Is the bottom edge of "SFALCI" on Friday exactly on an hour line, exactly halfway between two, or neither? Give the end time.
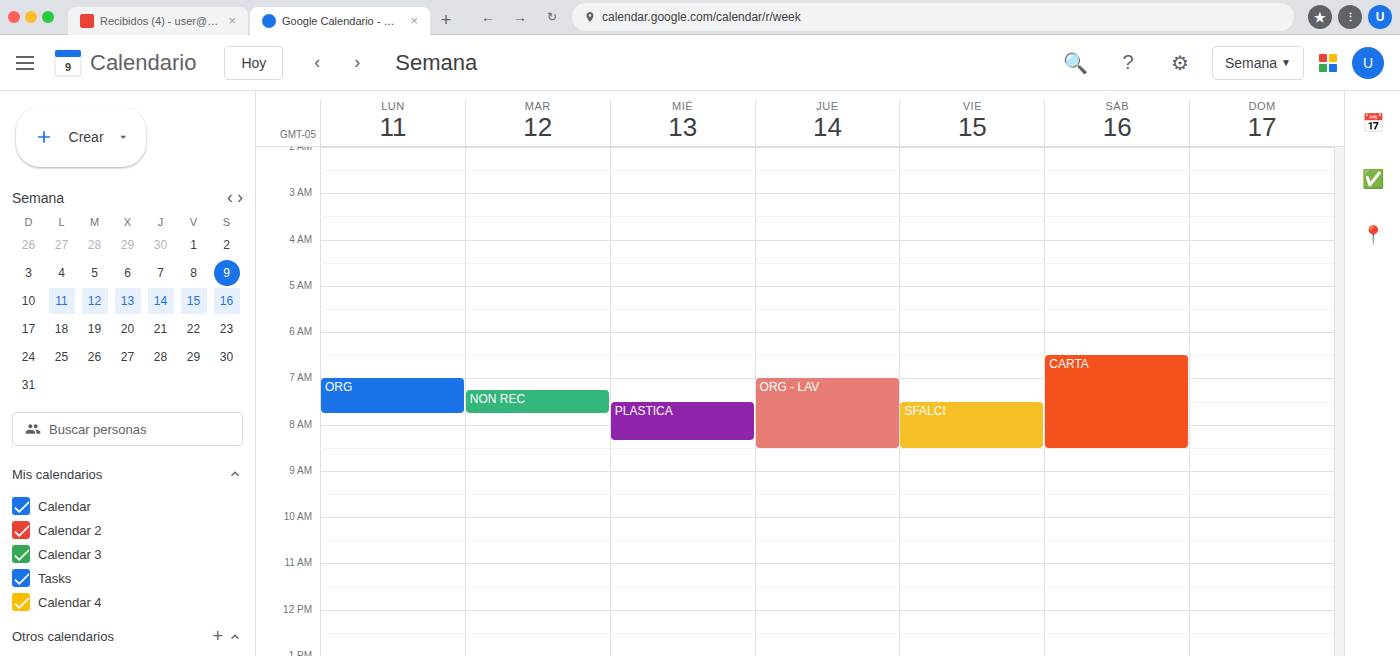
8:30 AM -- halfway between the 8 AM and 9 AM lines.